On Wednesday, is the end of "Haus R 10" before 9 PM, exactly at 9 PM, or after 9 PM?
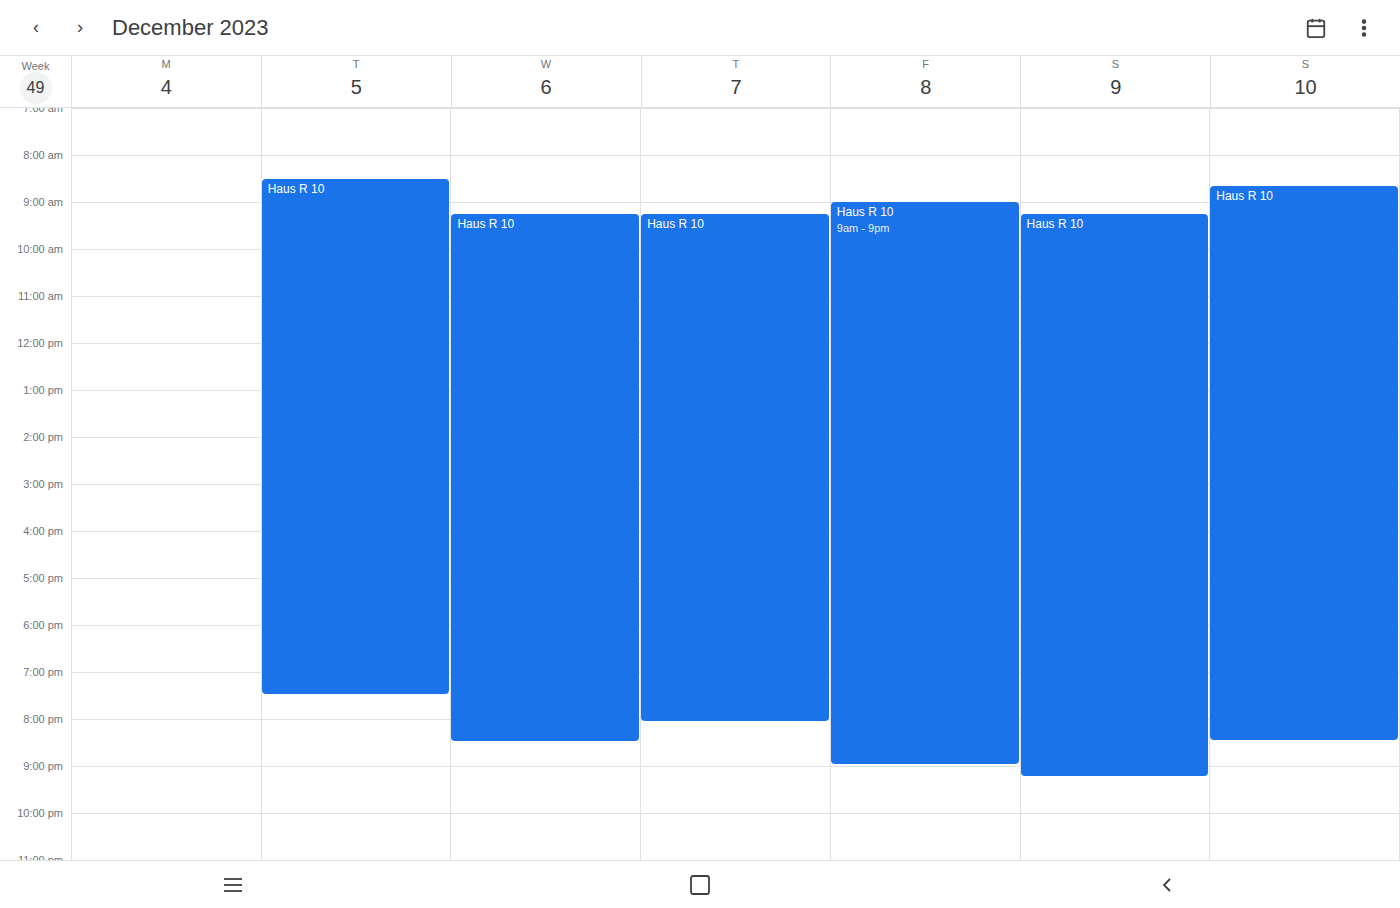
8:30 PM -- before 9 PM, 30 minutes above the 9 PM line.